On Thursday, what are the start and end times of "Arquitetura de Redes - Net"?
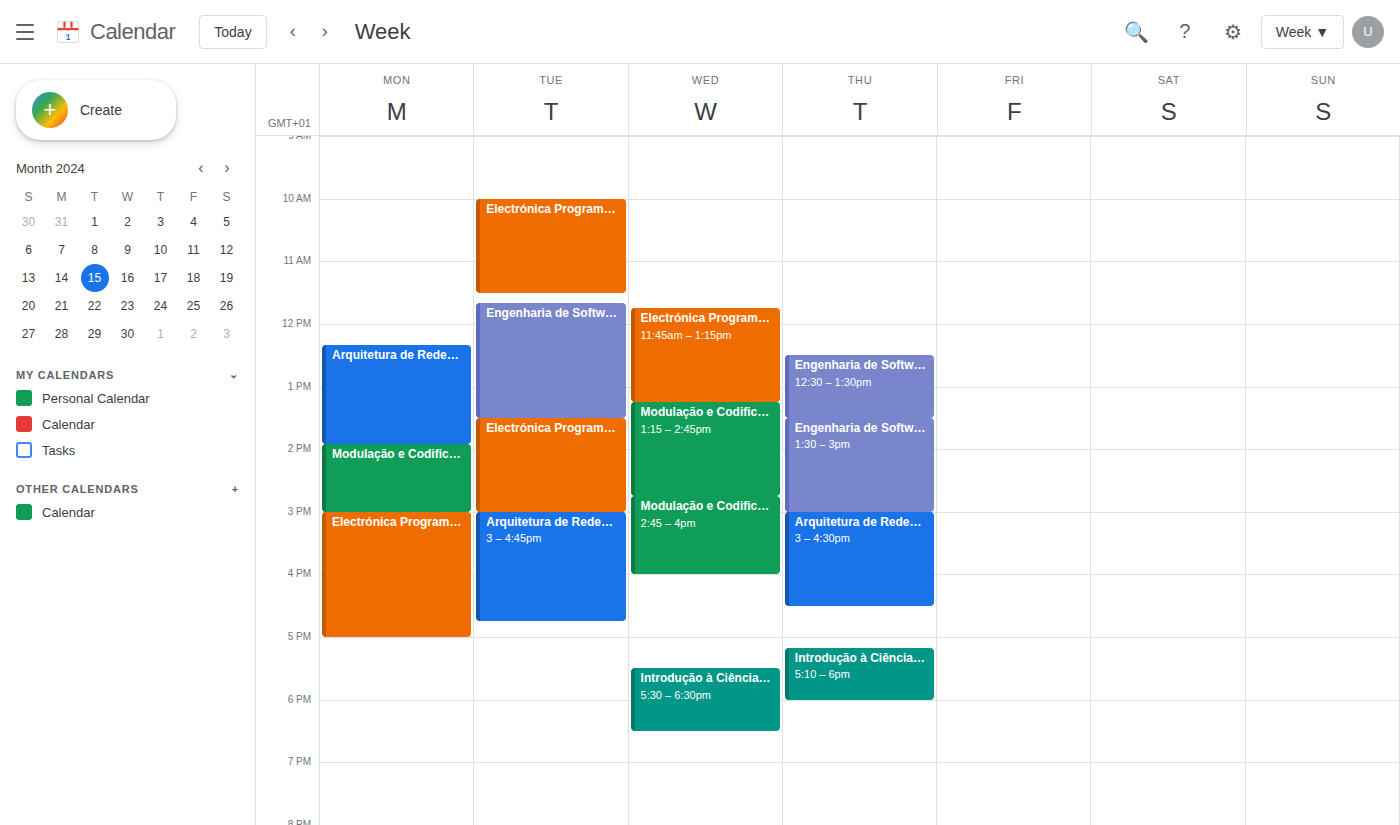
3:00 PM to 4:30 PM